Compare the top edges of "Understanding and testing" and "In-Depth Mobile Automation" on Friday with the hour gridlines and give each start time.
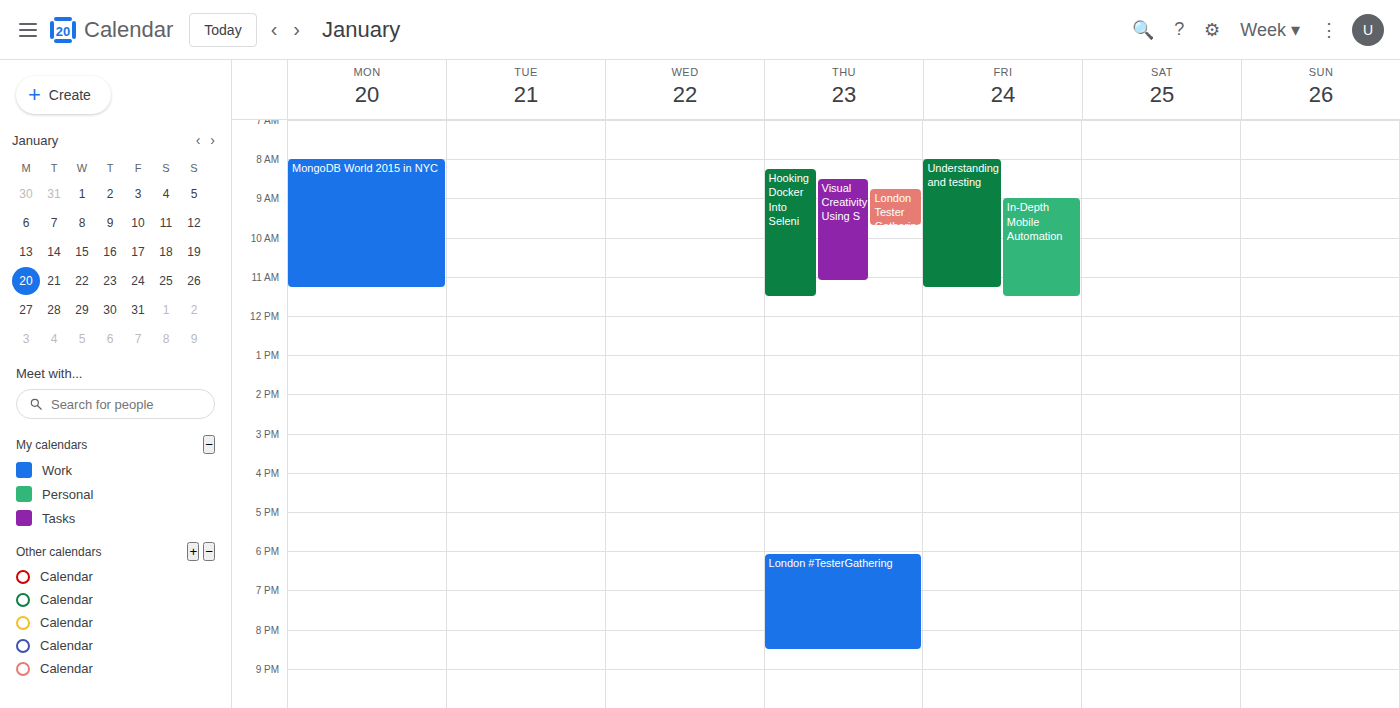
"Understanding and testing": 08:00, exactly on the 08:00 line. "In-Depth Mobile Automation": 09:00, exactly on the 09:00 line.